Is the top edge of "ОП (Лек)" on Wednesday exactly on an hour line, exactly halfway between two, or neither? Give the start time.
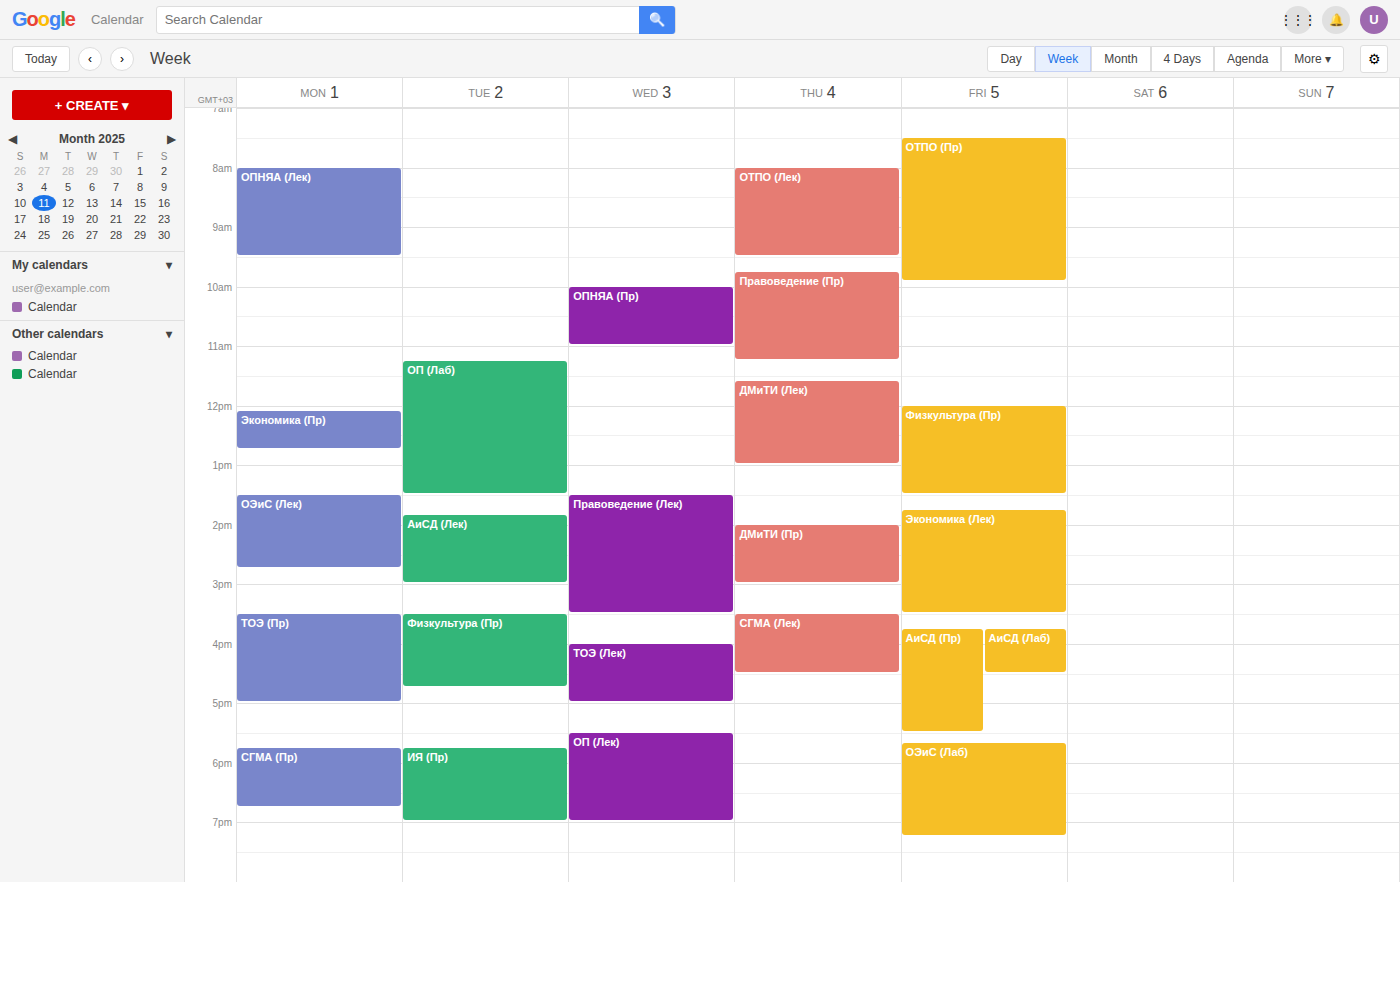
5:30 PM -- halfway between the 5 PM and 6 PM lines.